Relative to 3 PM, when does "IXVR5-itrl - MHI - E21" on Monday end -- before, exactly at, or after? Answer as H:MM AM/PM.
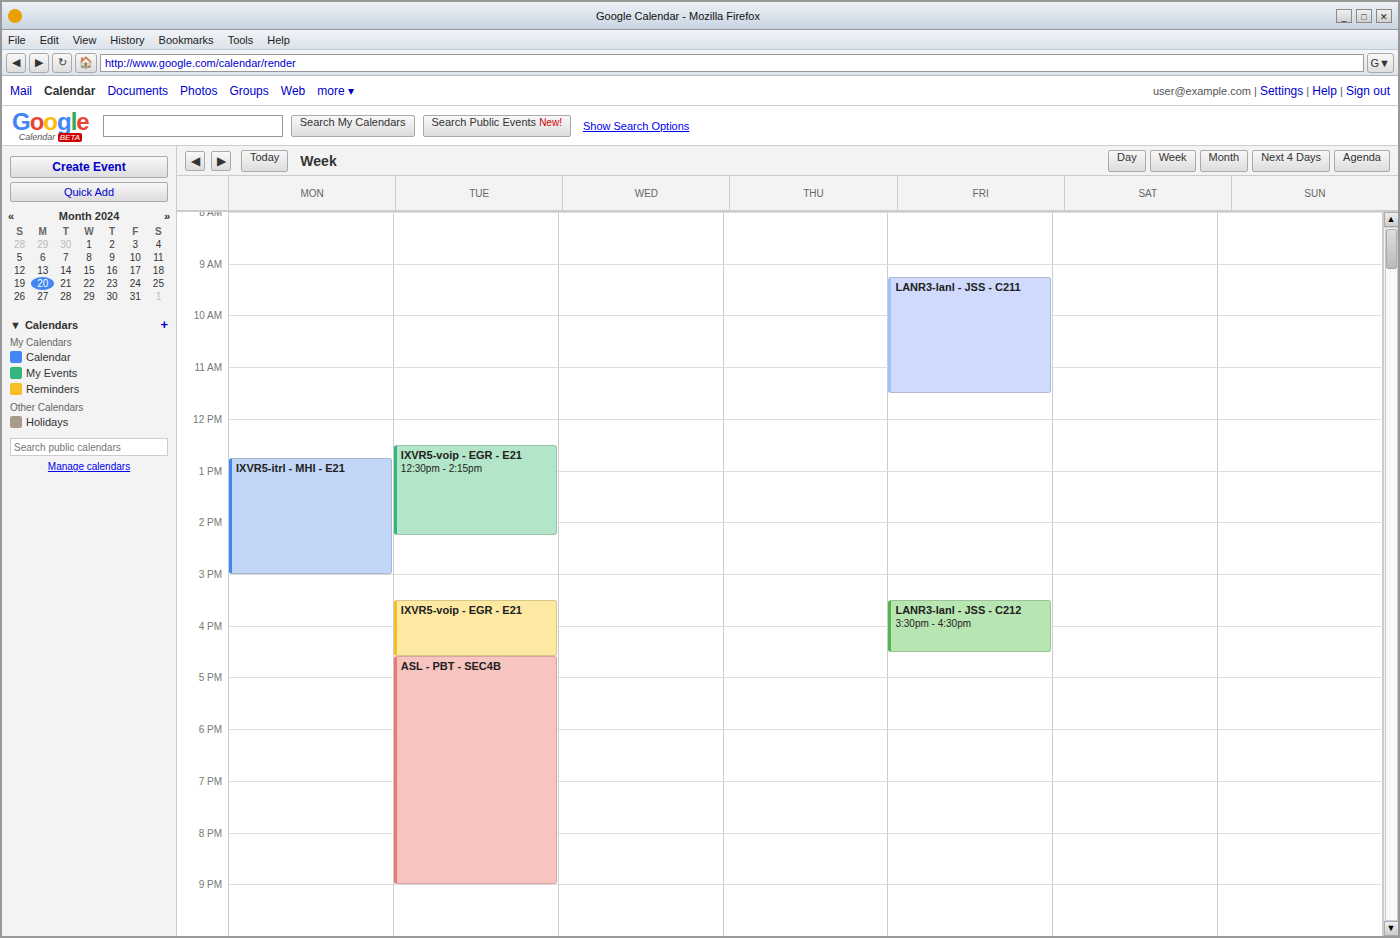
3:00 PM -- exactly at 3 PM, on the 3 PM line.